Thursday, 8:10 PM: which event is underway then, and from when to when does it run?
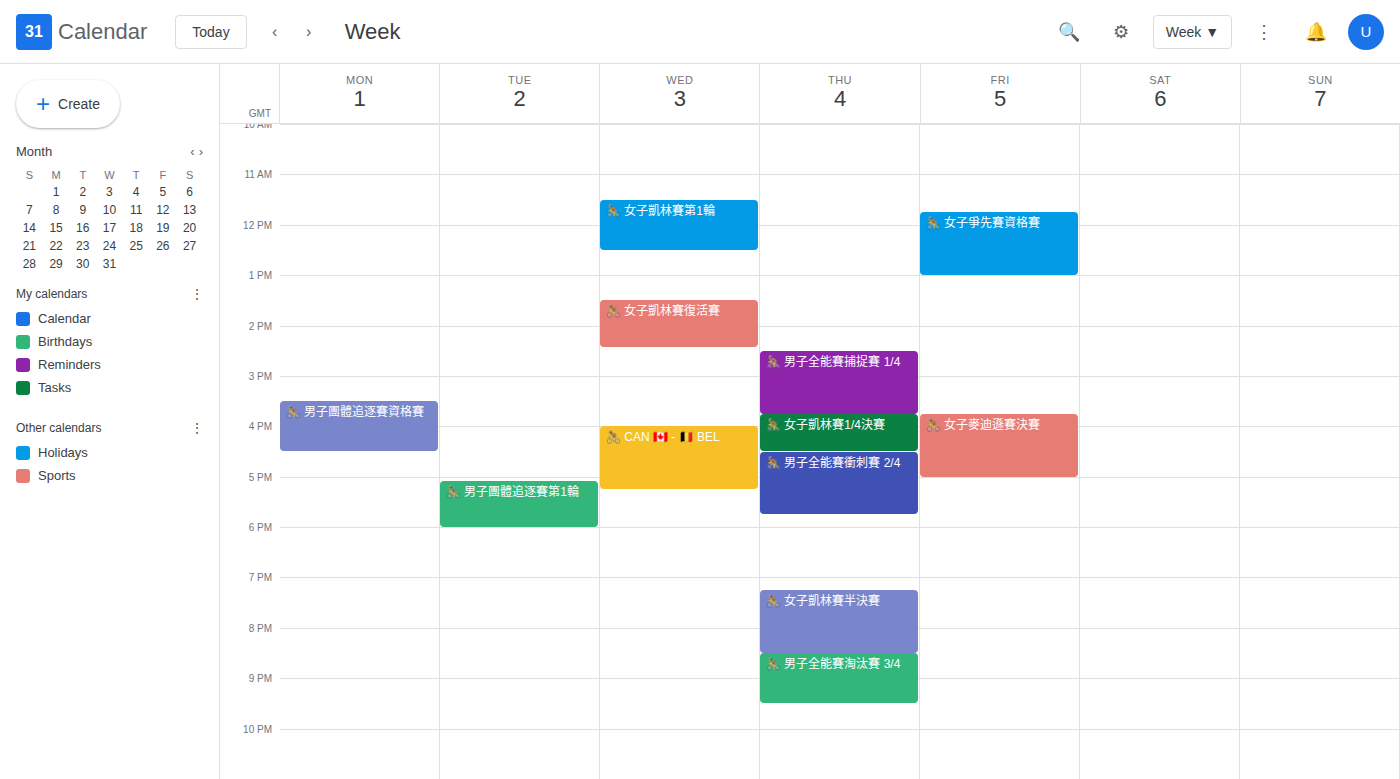
"🚴 女子凱林賽半決賽", 7:15 PM to 8:30 PM